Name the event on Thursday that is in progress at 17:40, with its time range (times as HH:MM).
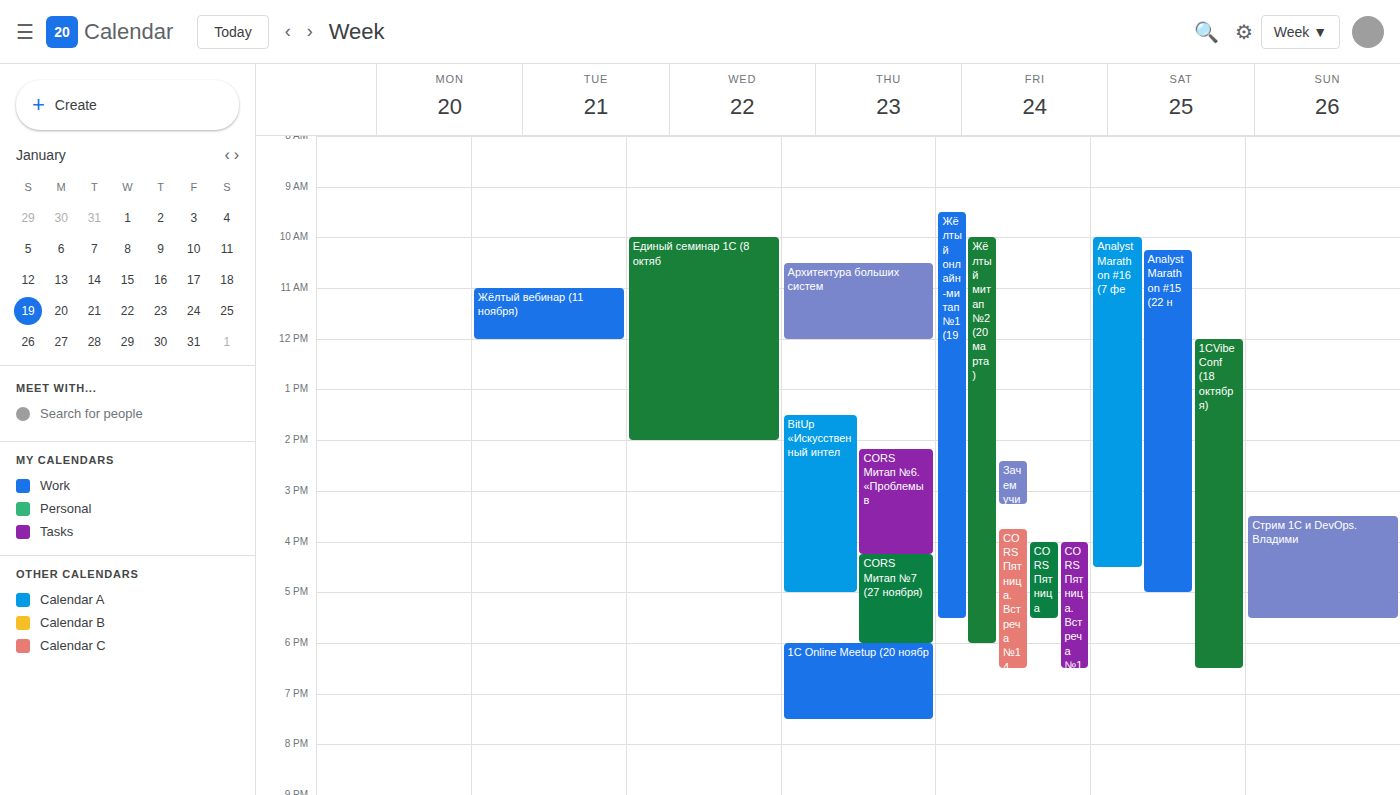
"CORS Митап №7 (27 ноября)", 16:15 to 18:00